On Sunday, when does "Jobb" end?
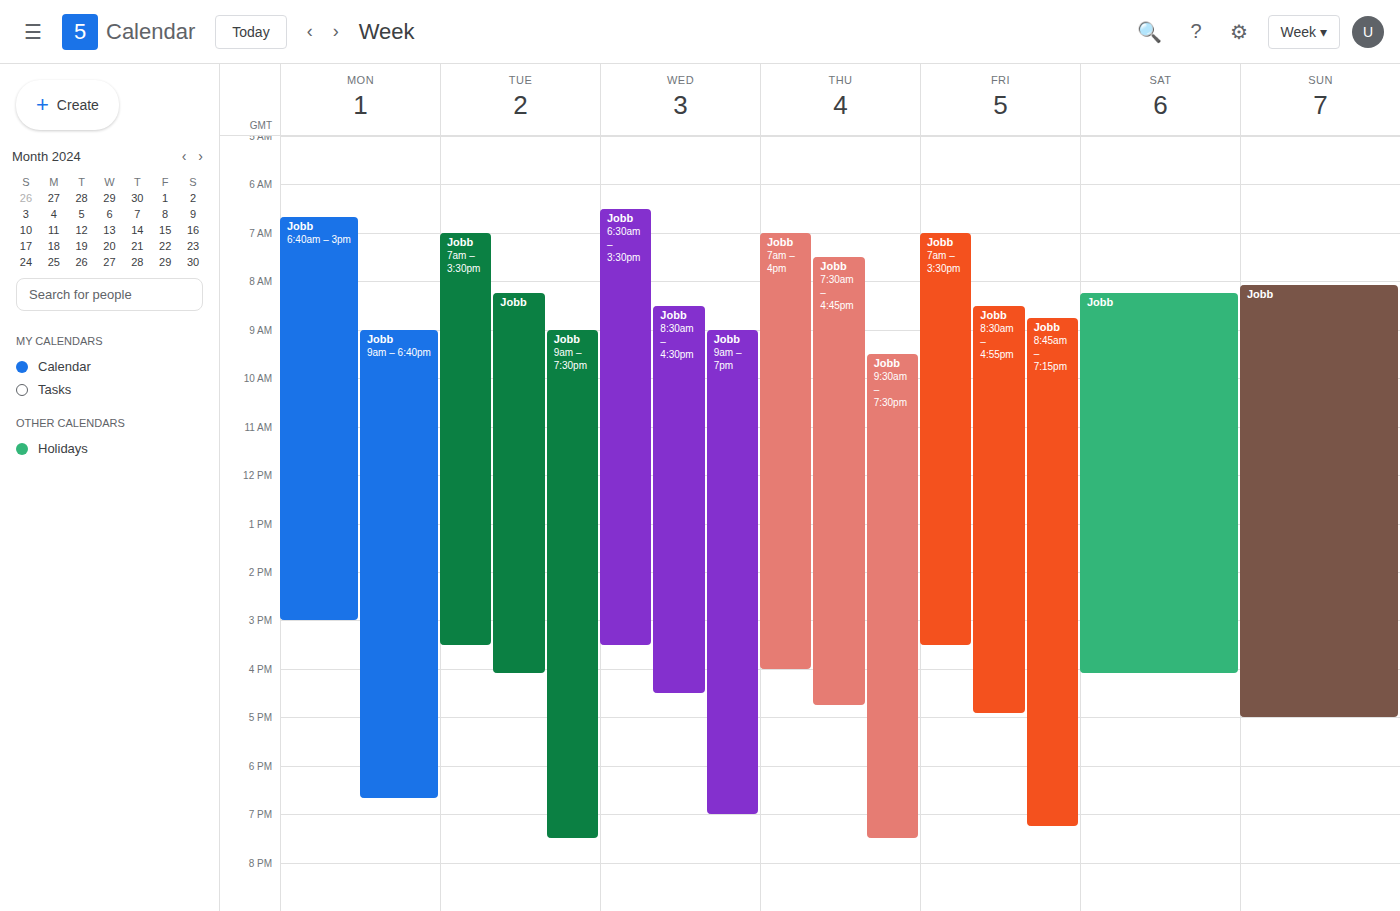
5:00 PM